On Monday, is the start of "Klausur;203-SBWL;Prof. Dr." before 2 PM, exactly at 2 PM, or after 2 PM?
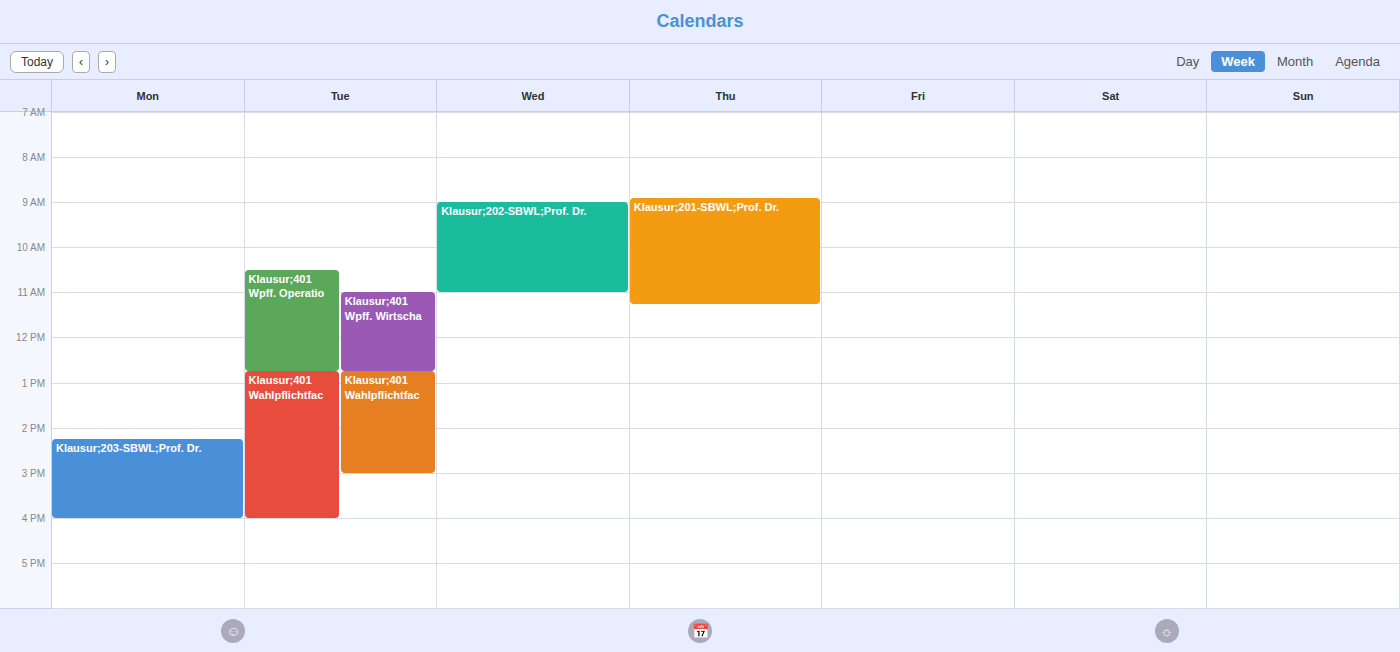
2:15 PM -- after 2 PM, 15 minutes below the 2 PM line.